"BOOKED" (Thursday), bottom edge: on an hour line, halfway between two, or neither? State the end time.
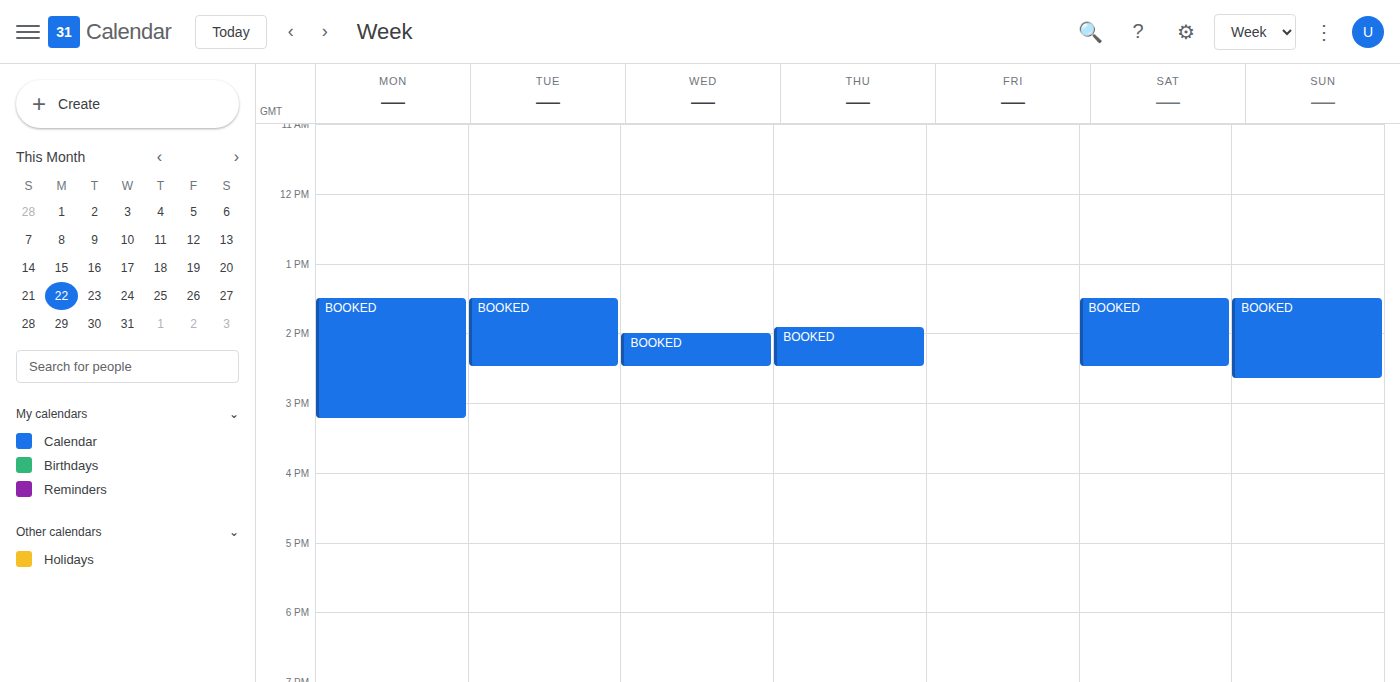
14:30 -- halfway between the 14:00 and 15:00 lines.